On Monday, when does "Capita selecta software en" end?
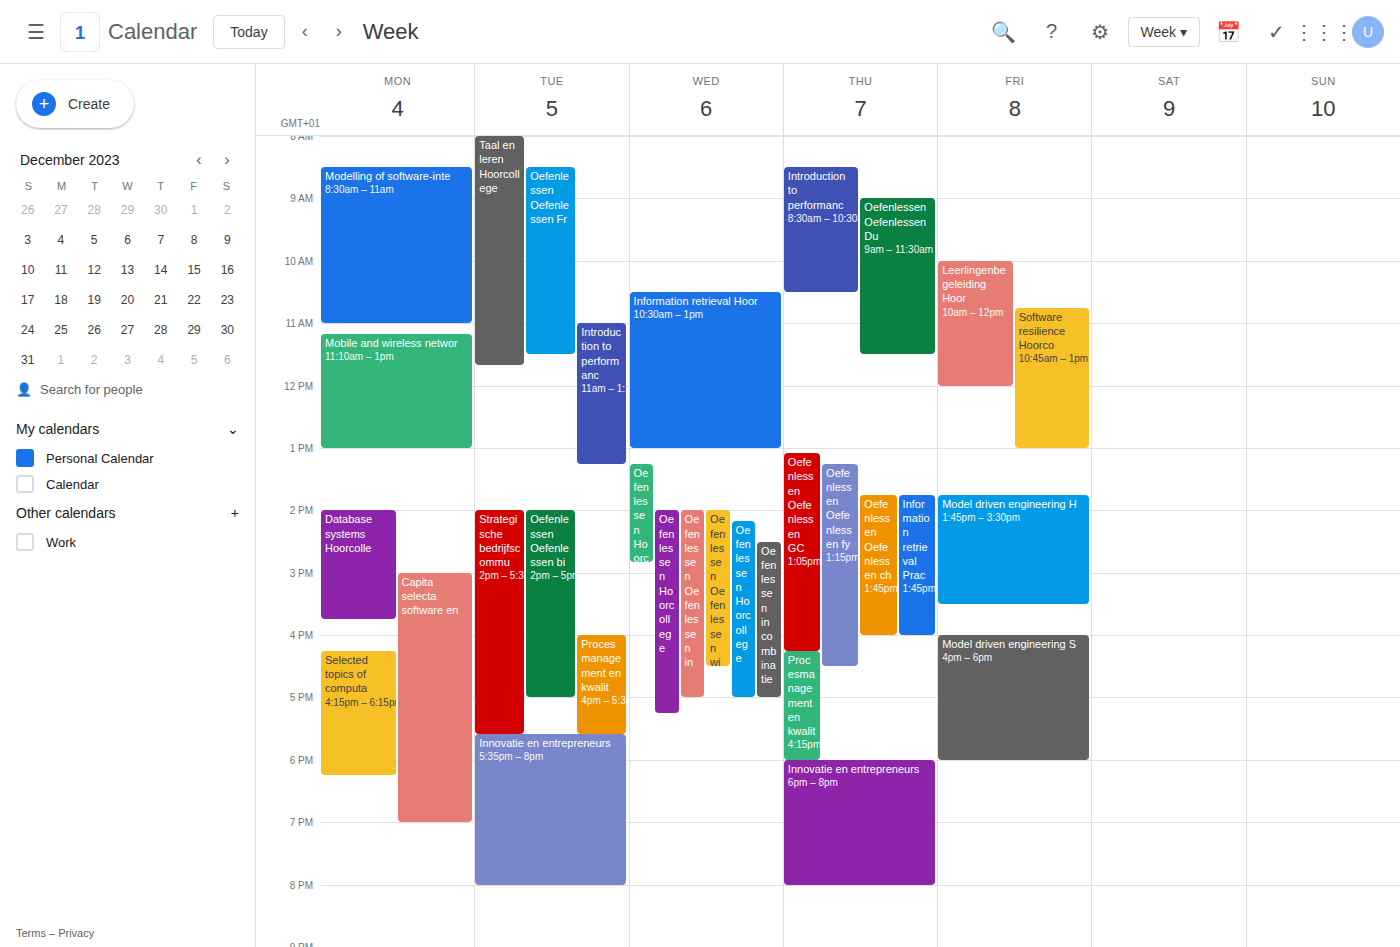
7:00 PM